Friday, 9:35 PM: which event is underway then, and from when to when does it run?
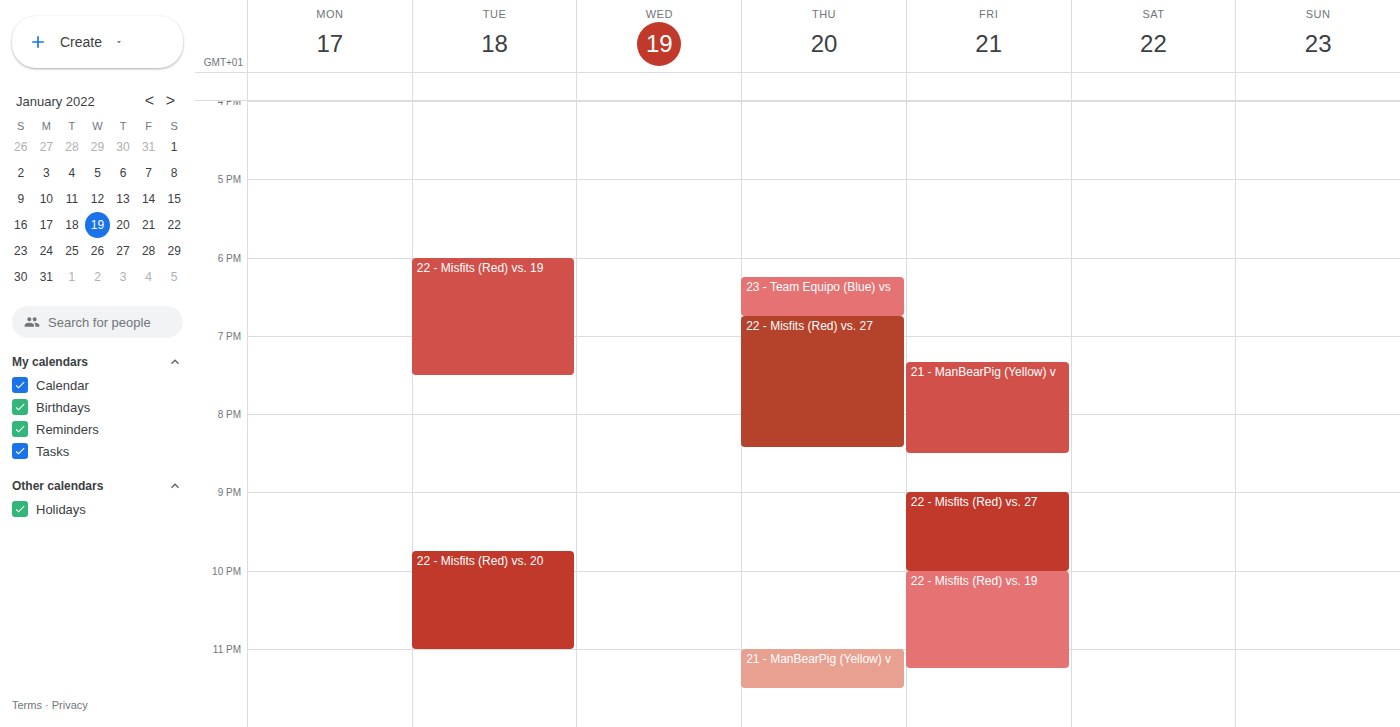
"22 - Misfits (Red) vs. 27", 9:00 PM to 10:00 PM